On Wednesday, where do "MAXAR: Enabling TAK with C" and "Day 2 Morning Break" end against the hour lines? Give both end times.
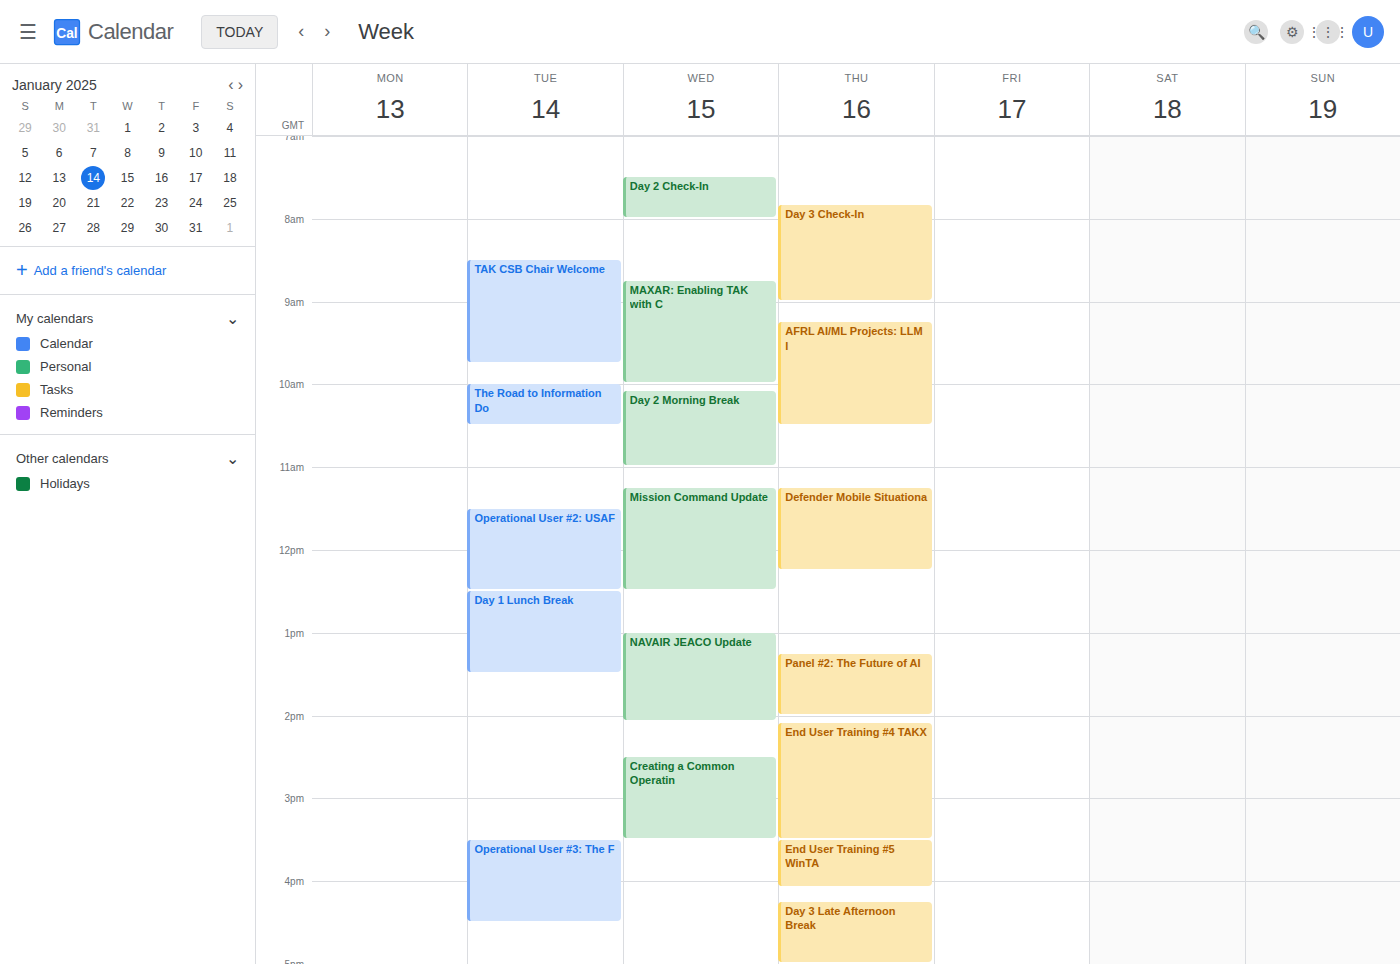
"MAXAR: Enabling TAK with C": 10:00 AM, exactly on the 10 AM line. "Day 2 Morning Break": 11:00 AM, exactly on the 11 AM line.